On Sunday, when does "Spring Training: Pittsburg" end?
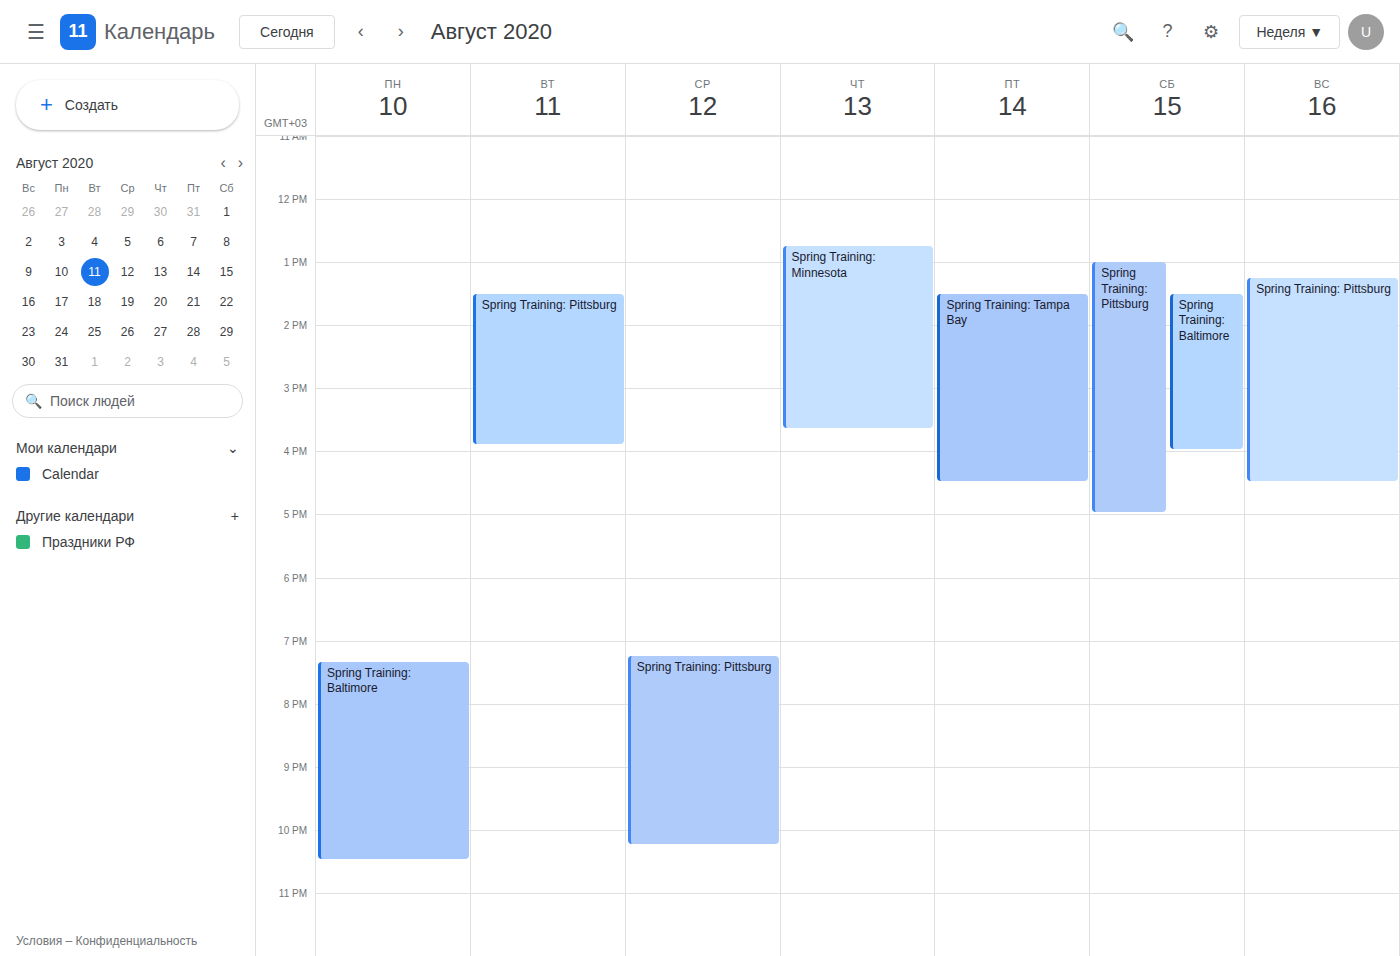
4:30 PM